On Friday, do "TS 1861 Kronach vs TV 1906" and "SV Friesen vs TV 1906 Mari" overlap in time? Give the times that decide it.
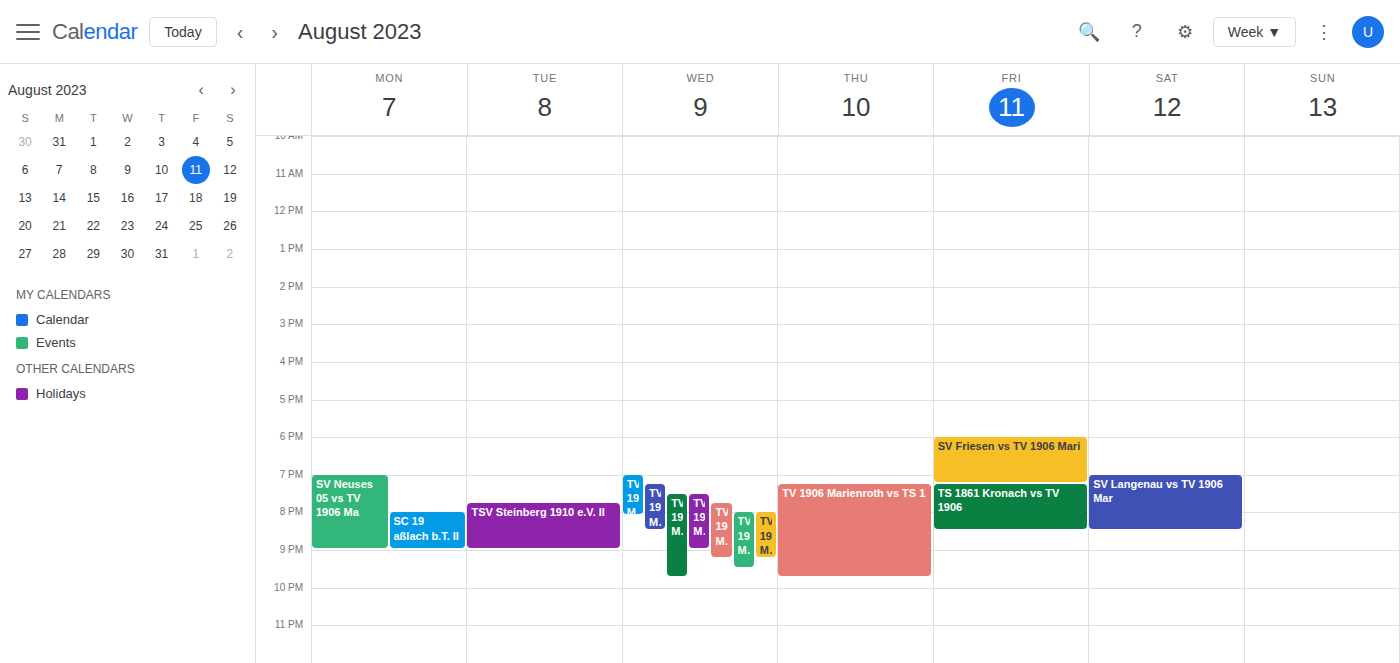
"SV Friesen vs TV 1906 Mari" ends at 7:15 PM, exactly when "TS 1861 Kronach vs TV 1906" starts -- they touch but do not overlap.